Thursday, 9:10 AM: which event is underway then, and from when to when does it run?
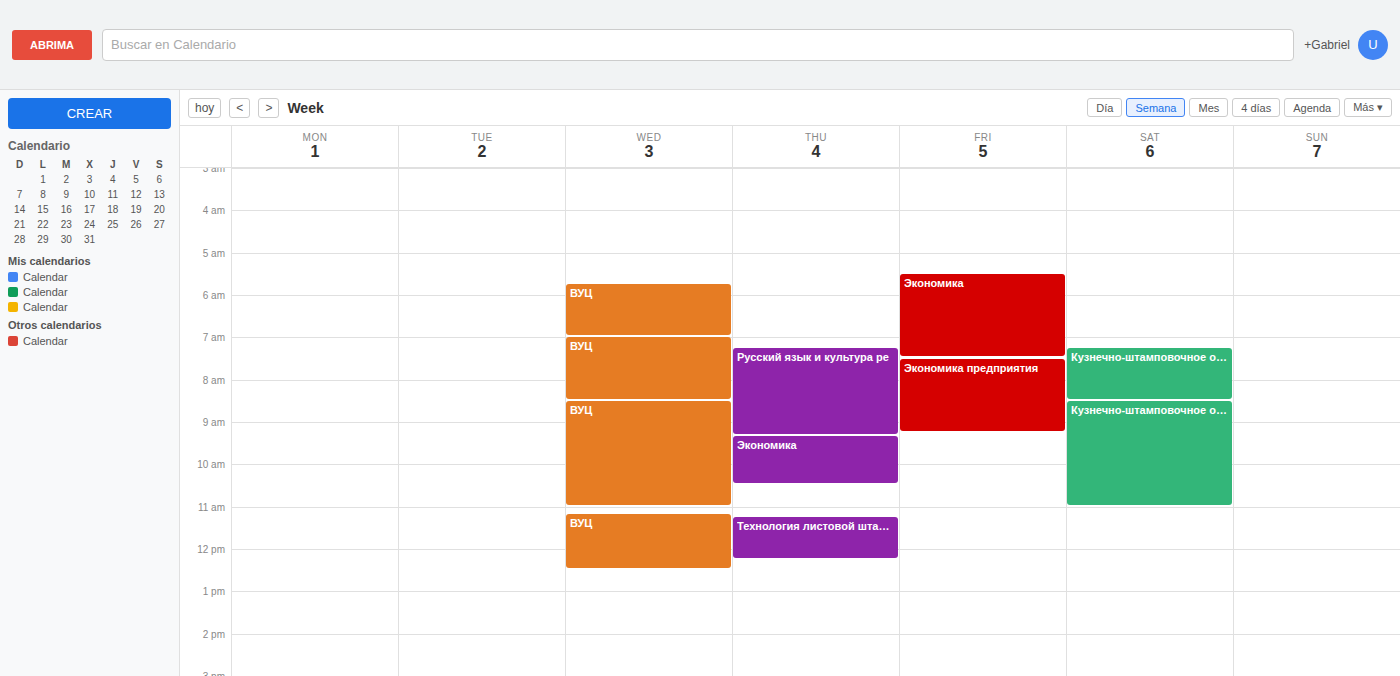
"Русский язык и культура ре", 7:15 AM to 9:20 AM